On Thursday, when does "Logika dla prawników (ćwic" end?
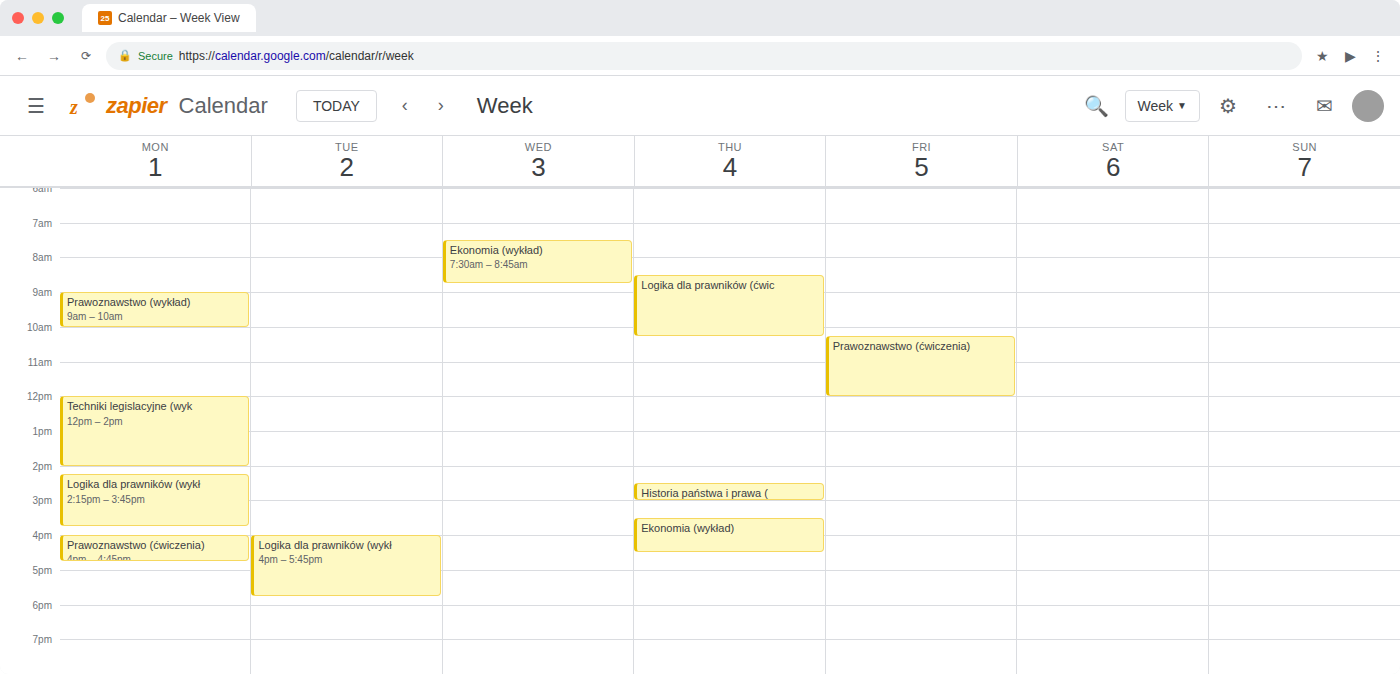
10:15 AM